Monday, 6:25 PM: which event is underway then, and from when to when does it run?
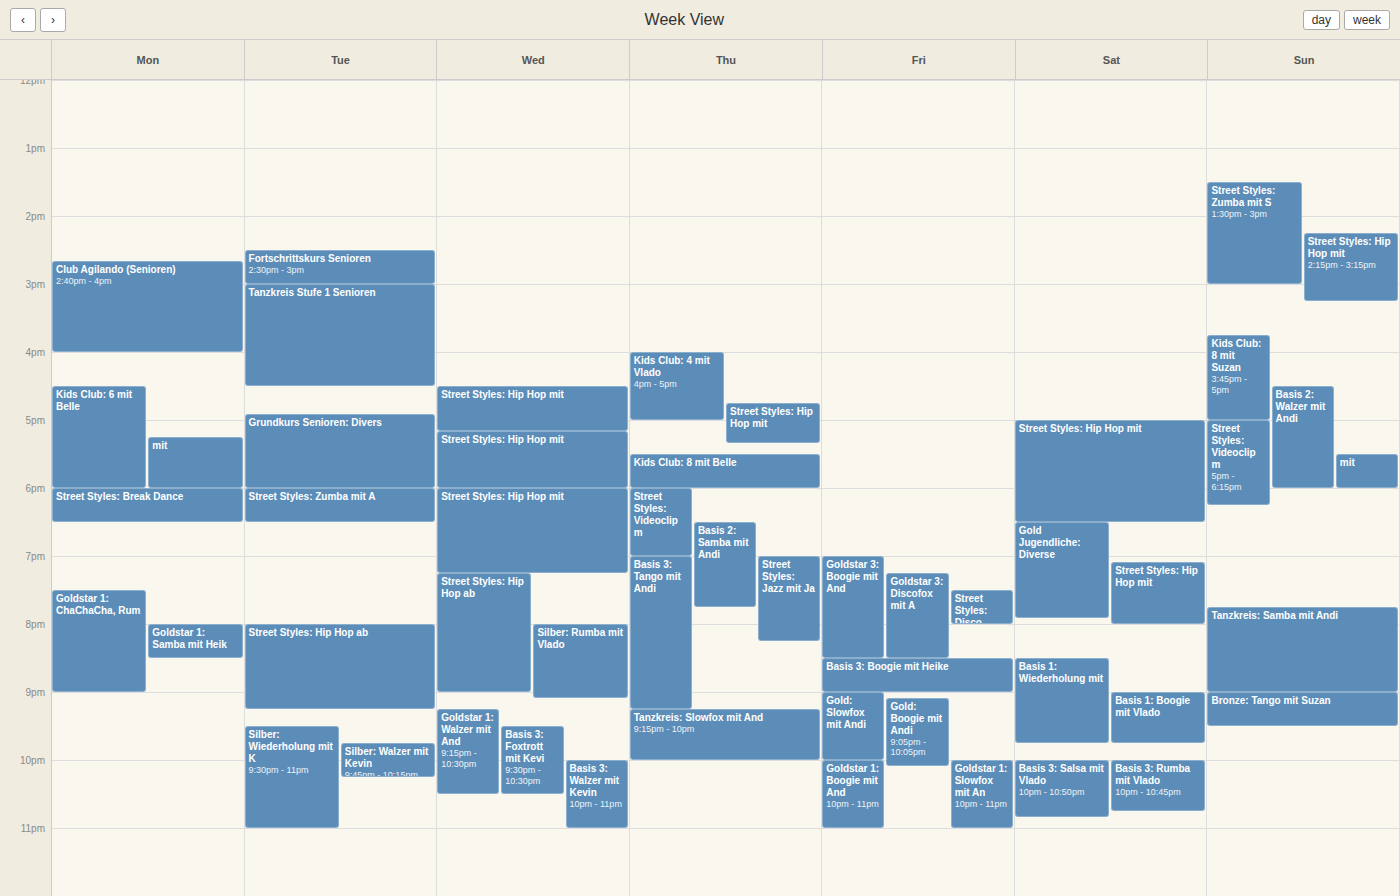
"Street Styles: Break Dance", 6:00 PM to 6:30 PM